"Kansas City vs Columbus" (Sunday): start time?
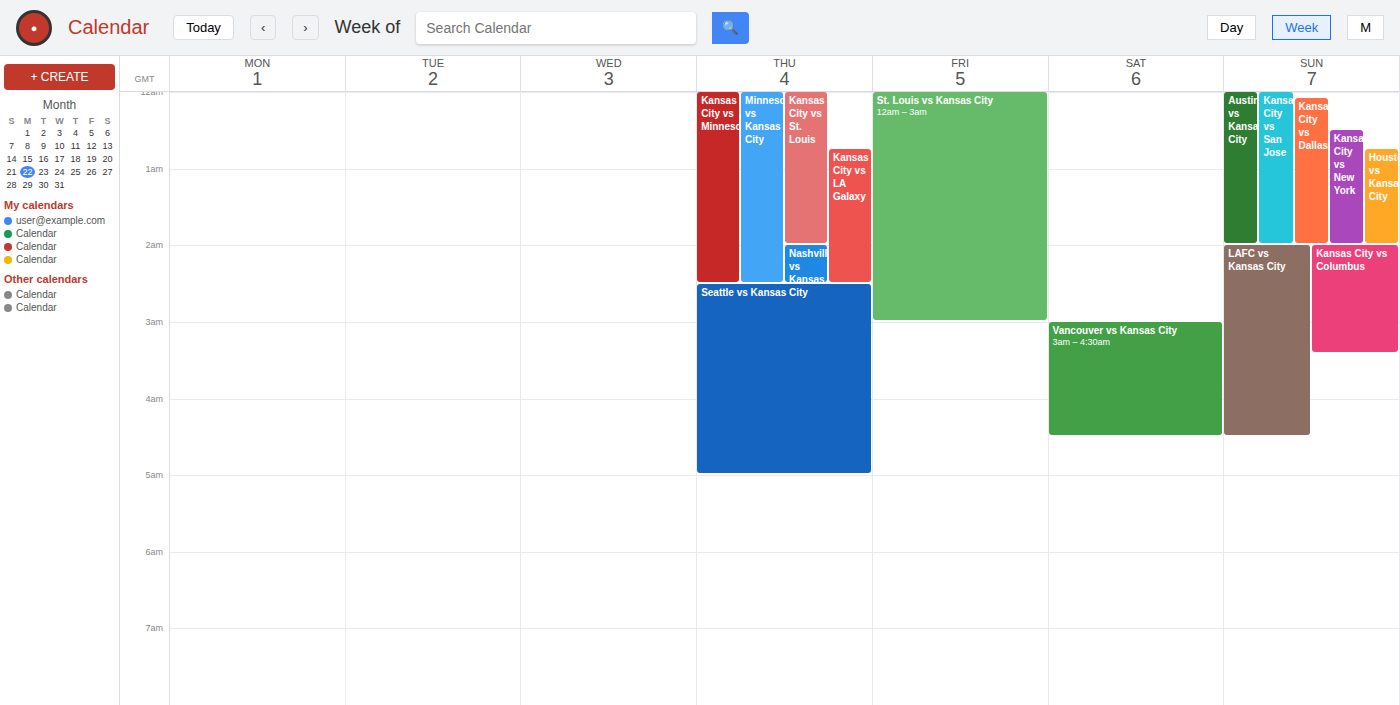
2:00 AM